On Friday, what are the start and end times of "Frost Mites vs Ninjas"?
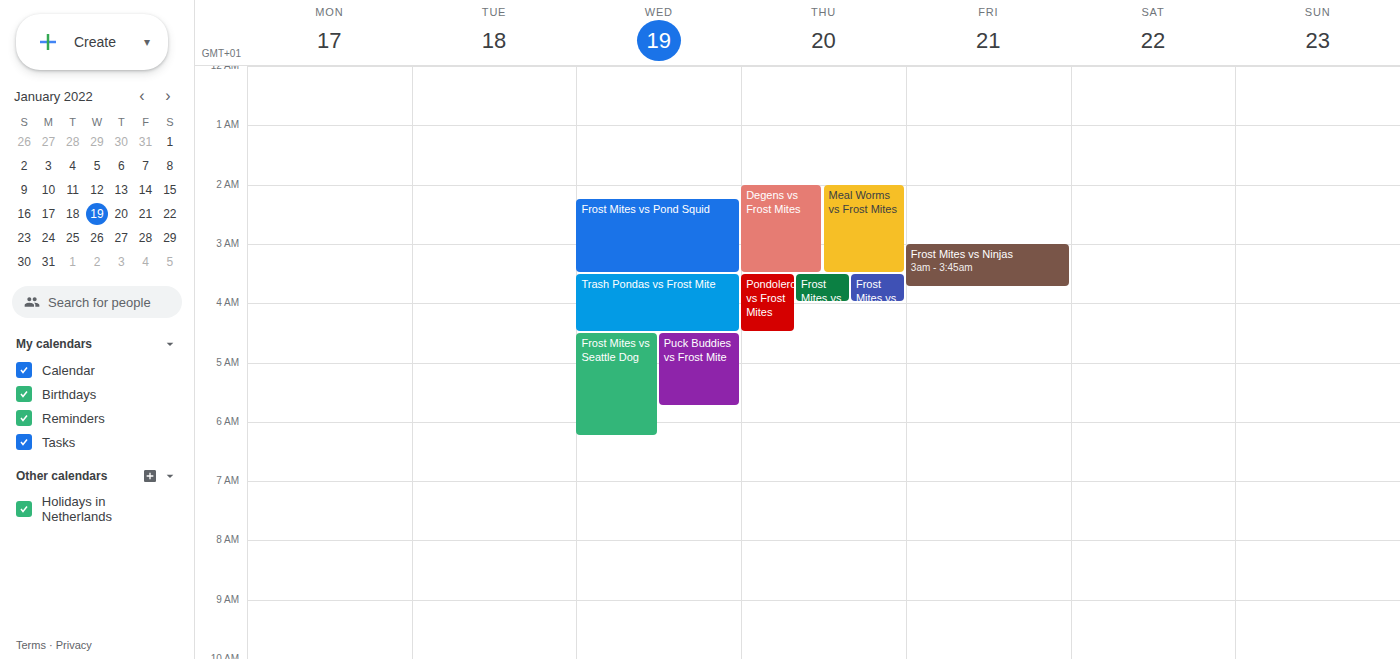
3:00 AM to 3:45 AM